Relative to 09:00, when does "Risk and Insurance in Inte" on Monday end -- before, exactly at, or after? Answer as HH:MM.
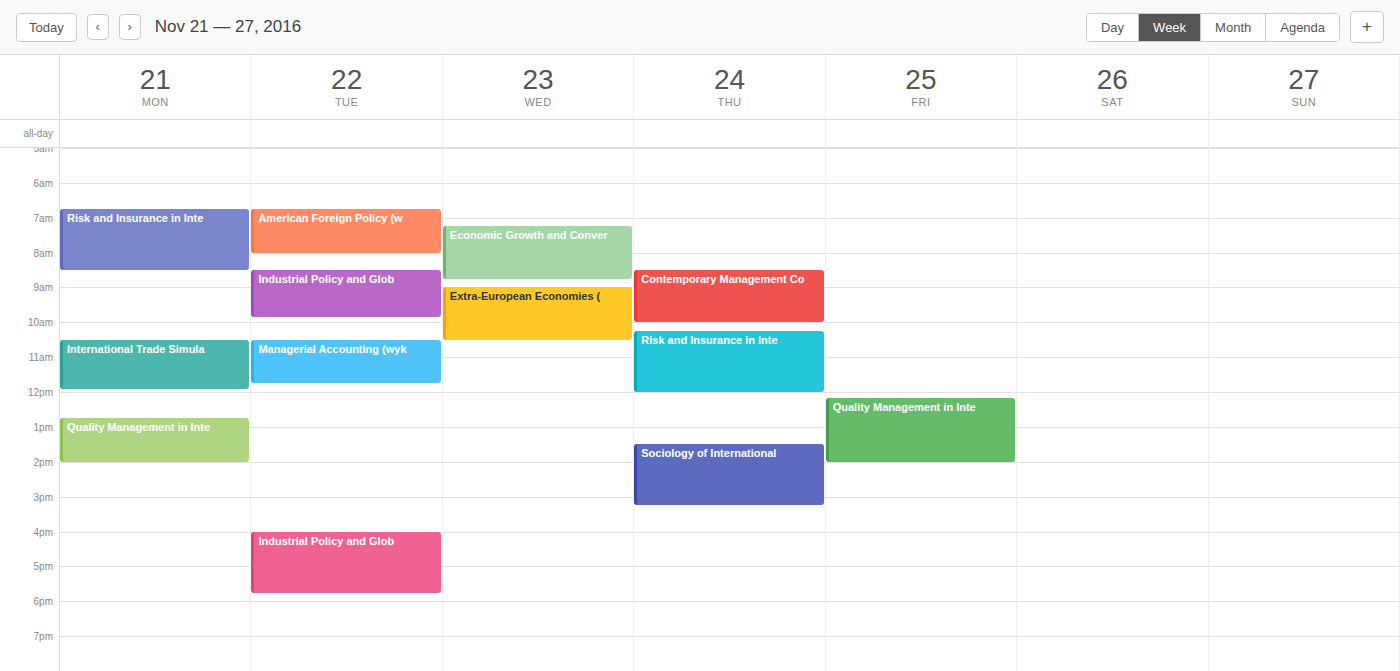
08:30 -- before 09:00, 30 minutes above the 09:00 line.